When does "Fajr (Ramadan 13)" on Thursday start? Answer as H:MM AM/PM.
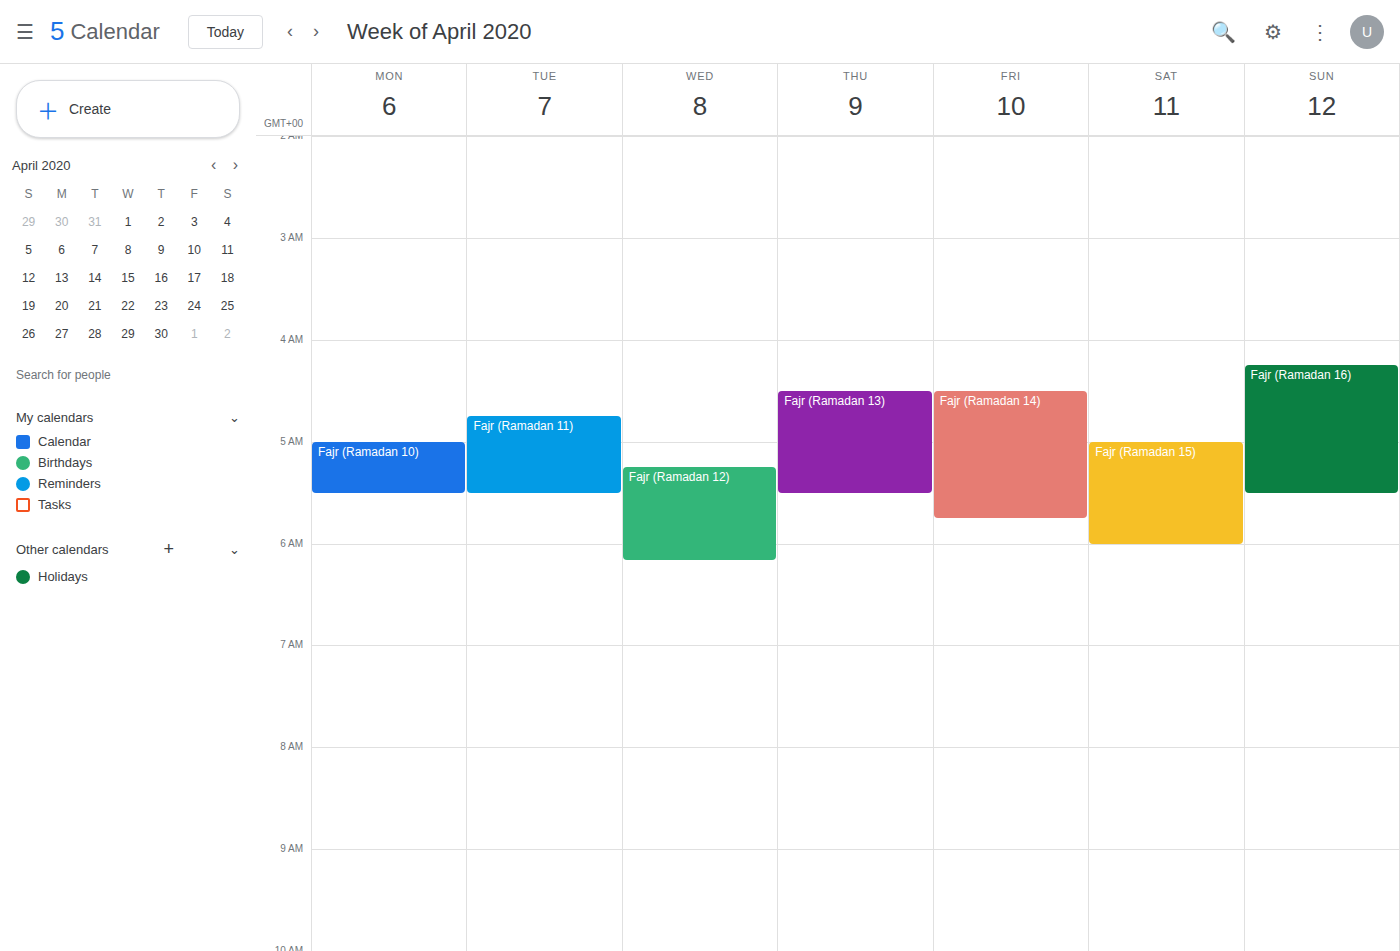
4:30 AM